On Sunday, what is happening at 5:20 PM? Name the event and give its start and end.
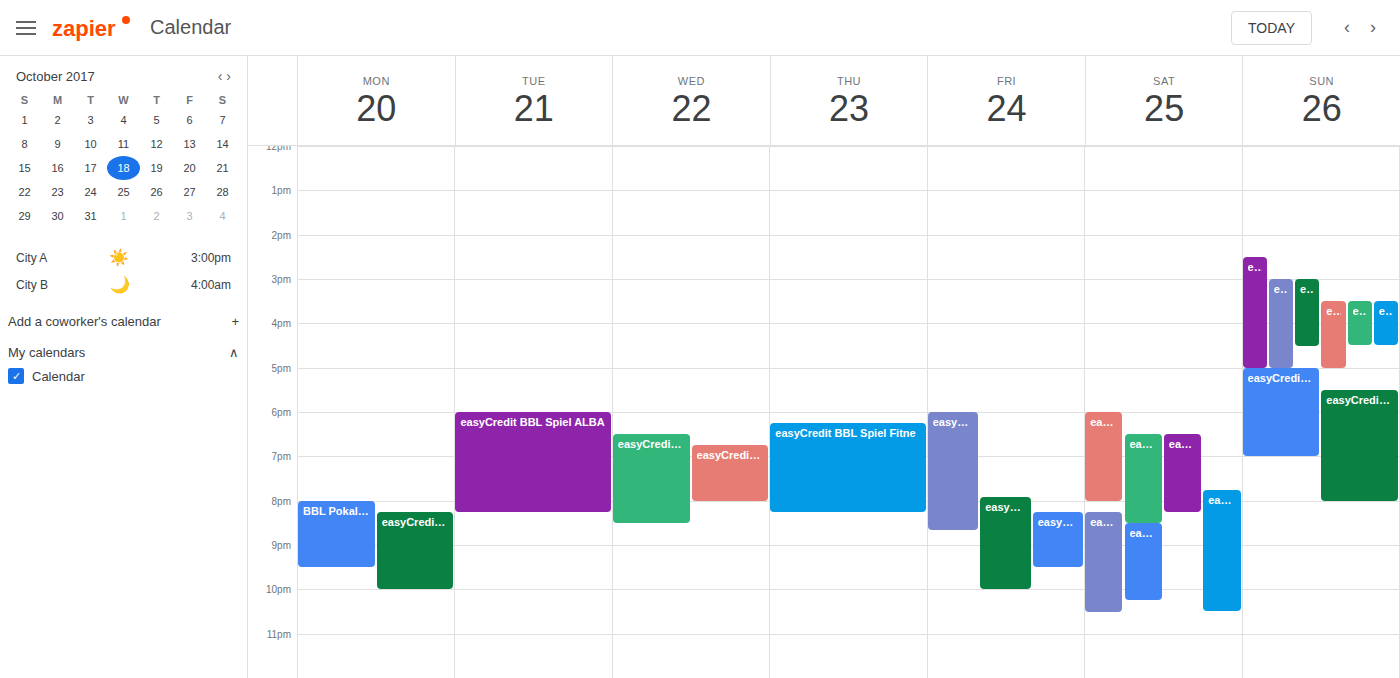
"easyCredit BBL Spiel MLP A", 5:00 PM to 7:00 PM